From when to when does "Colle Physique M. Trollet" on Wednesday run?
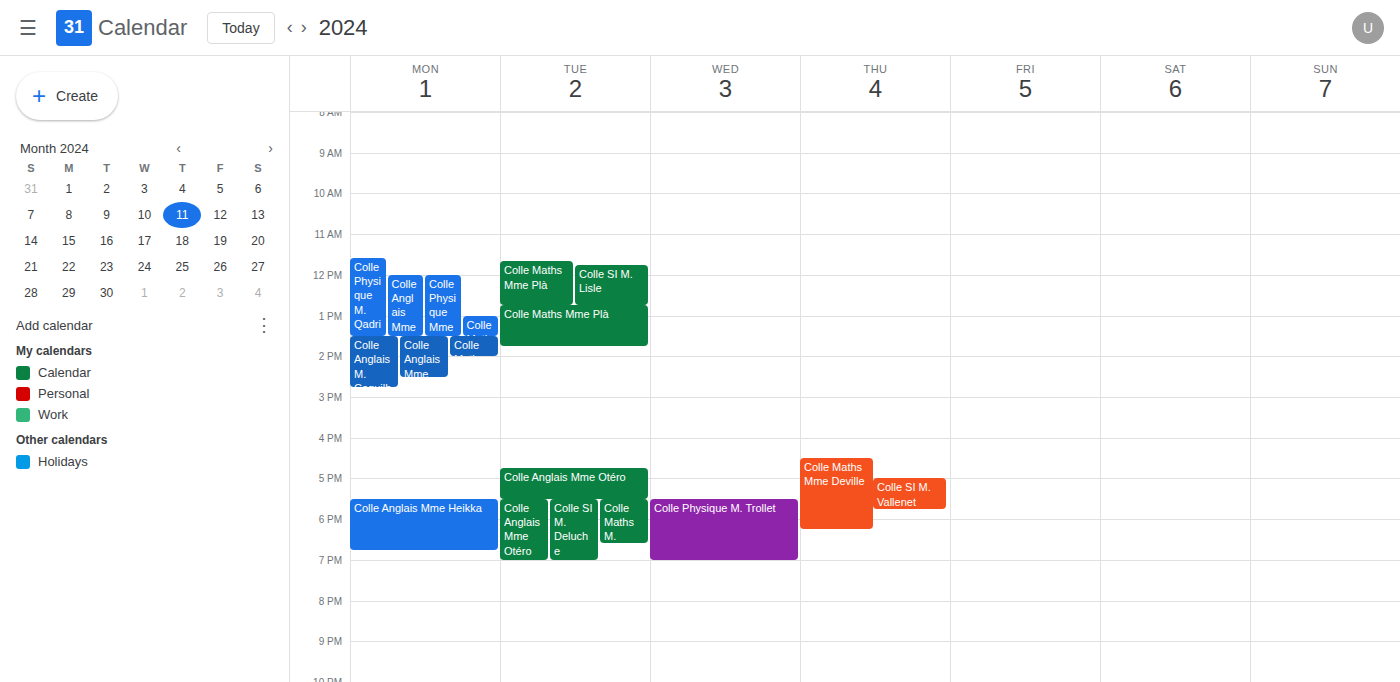
5:30 PM to 7:00 PM